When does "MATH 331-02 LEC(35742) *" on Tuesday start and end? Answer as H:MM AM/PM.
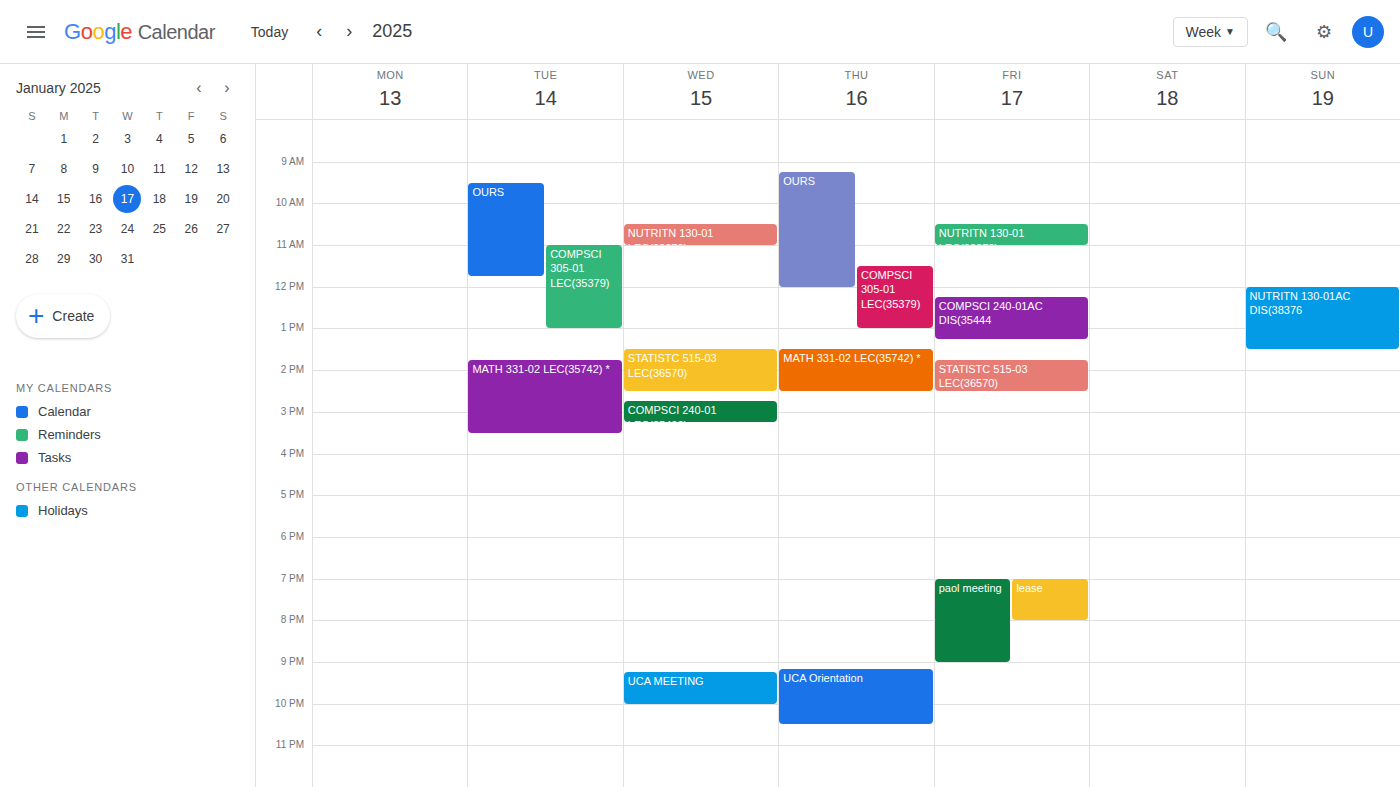
1:45 PM to 3:30 PM